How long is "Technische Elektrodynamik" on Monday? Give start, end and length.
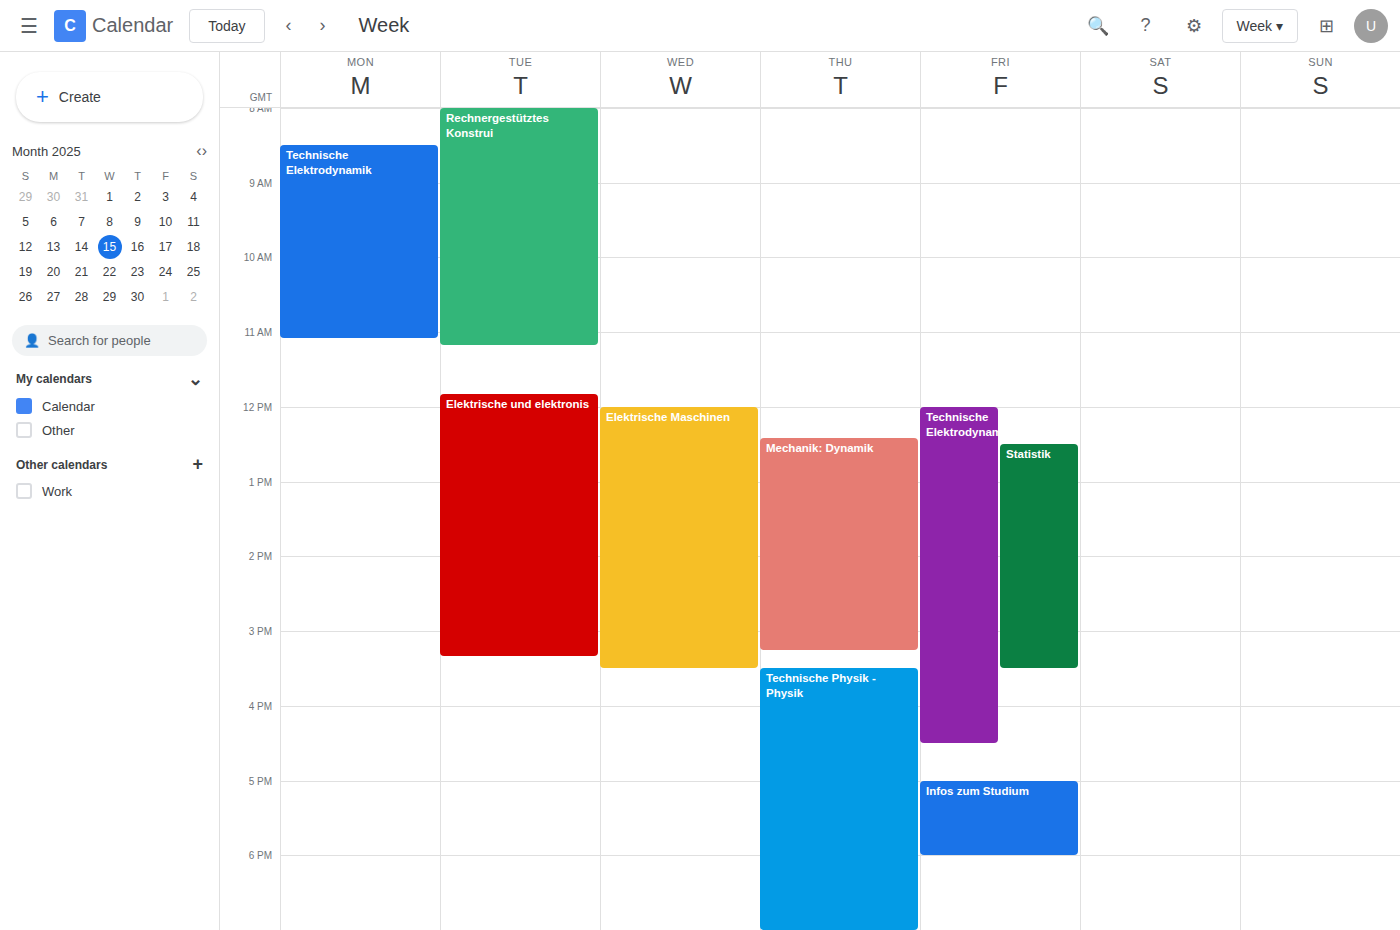
8:30 AM to 11:05 AM, 2 hours 35 minutes